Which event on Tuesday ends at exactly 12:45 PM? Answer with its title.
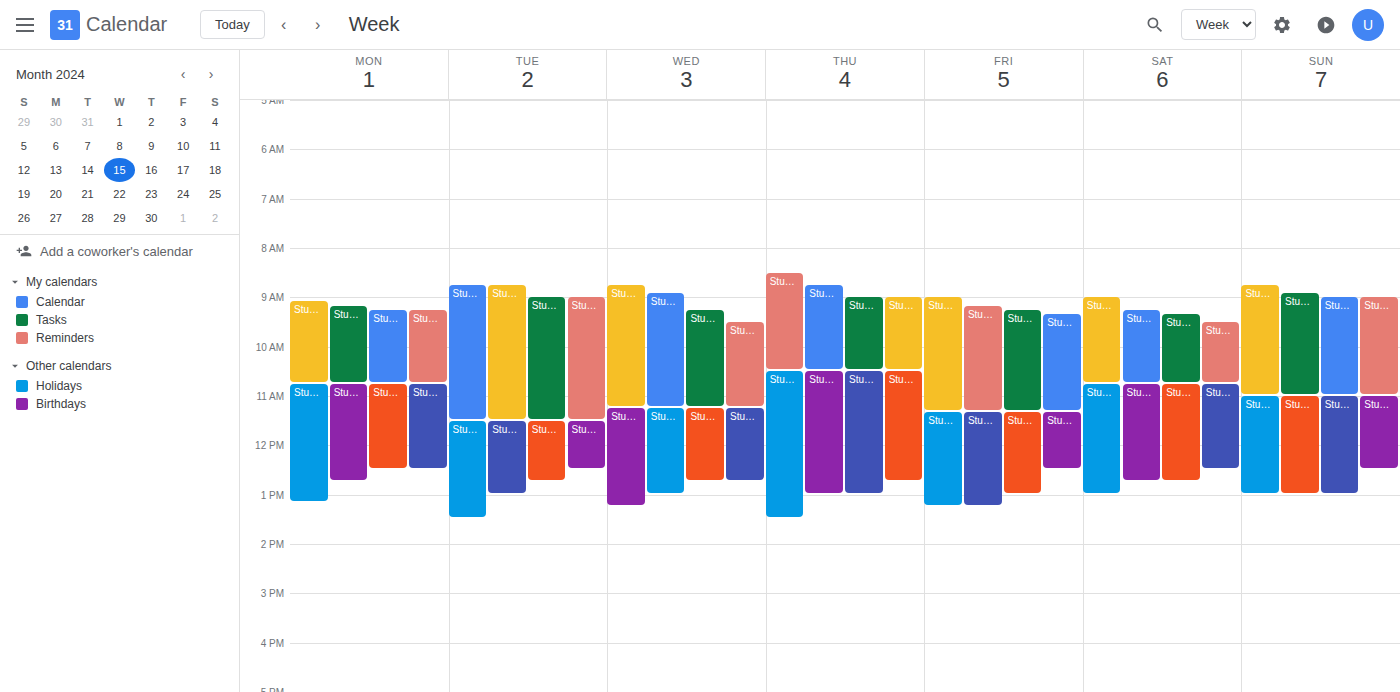
"Study: Monoids, Groups"